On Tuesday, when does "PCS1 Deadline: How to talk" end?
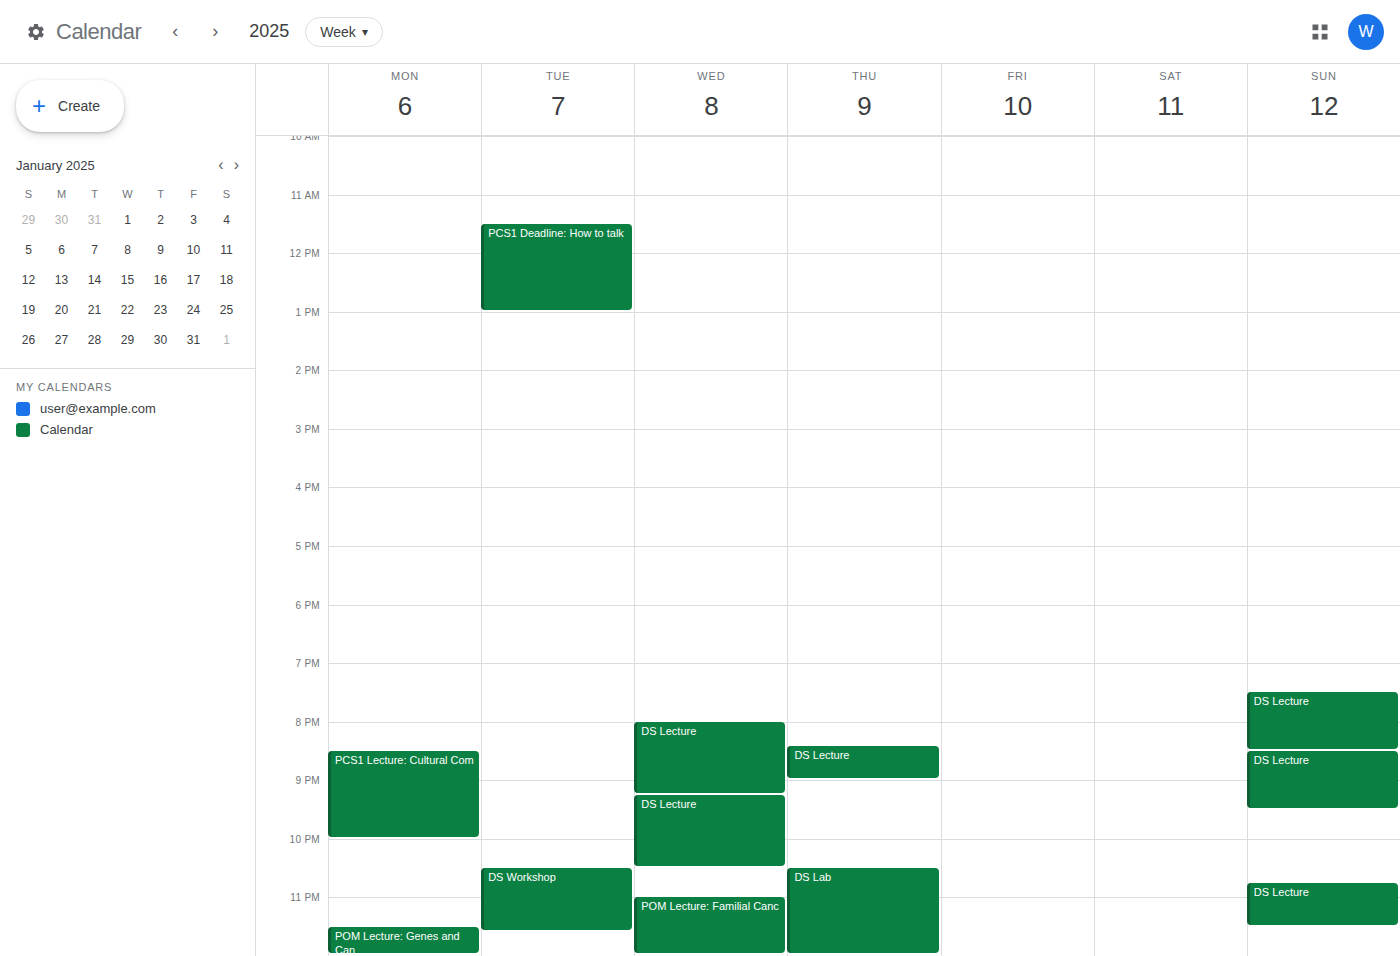
13:00